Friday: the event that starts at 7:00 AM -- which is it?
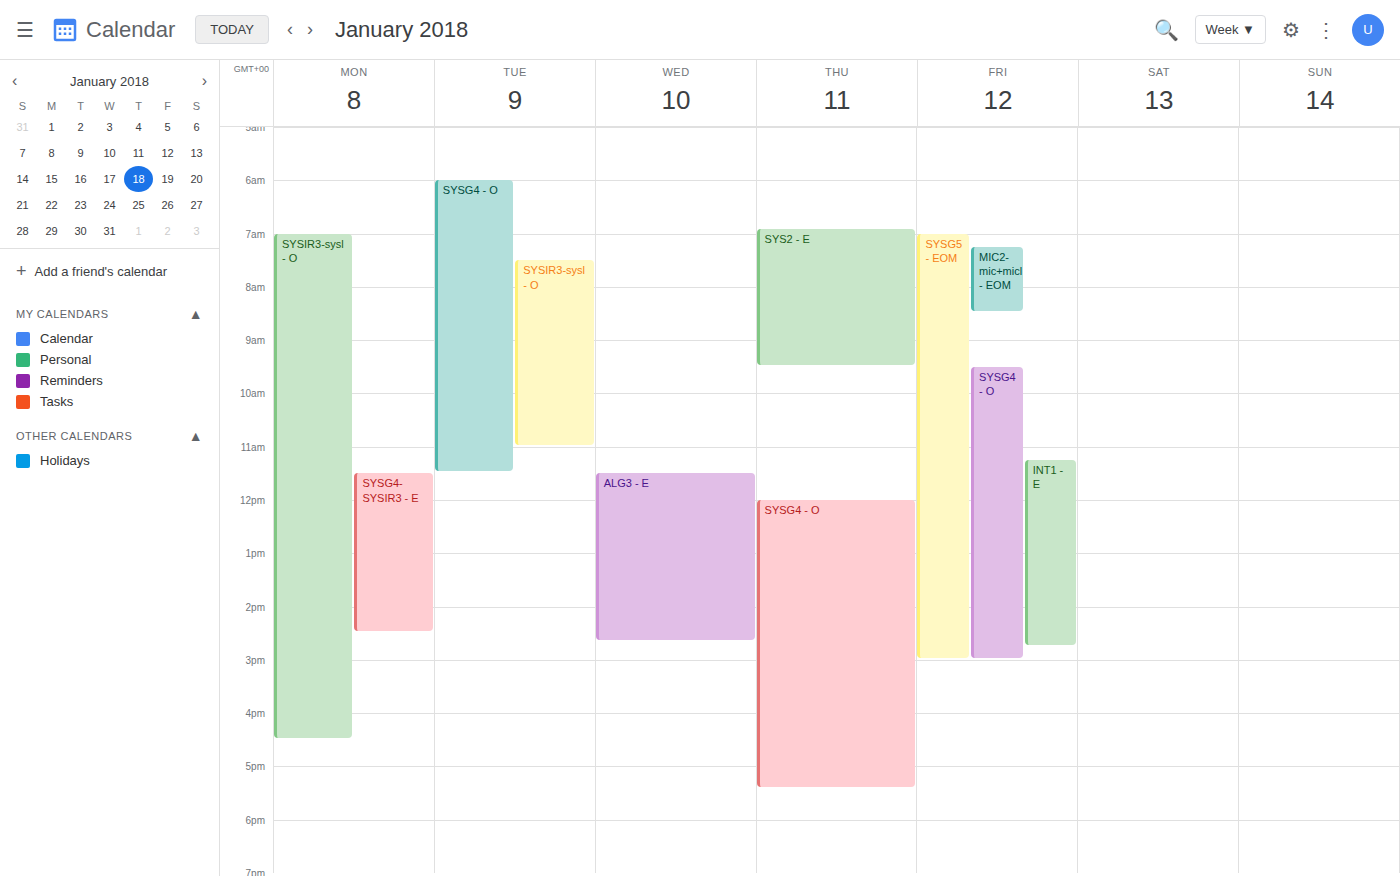
"SYSG5 - EOM"